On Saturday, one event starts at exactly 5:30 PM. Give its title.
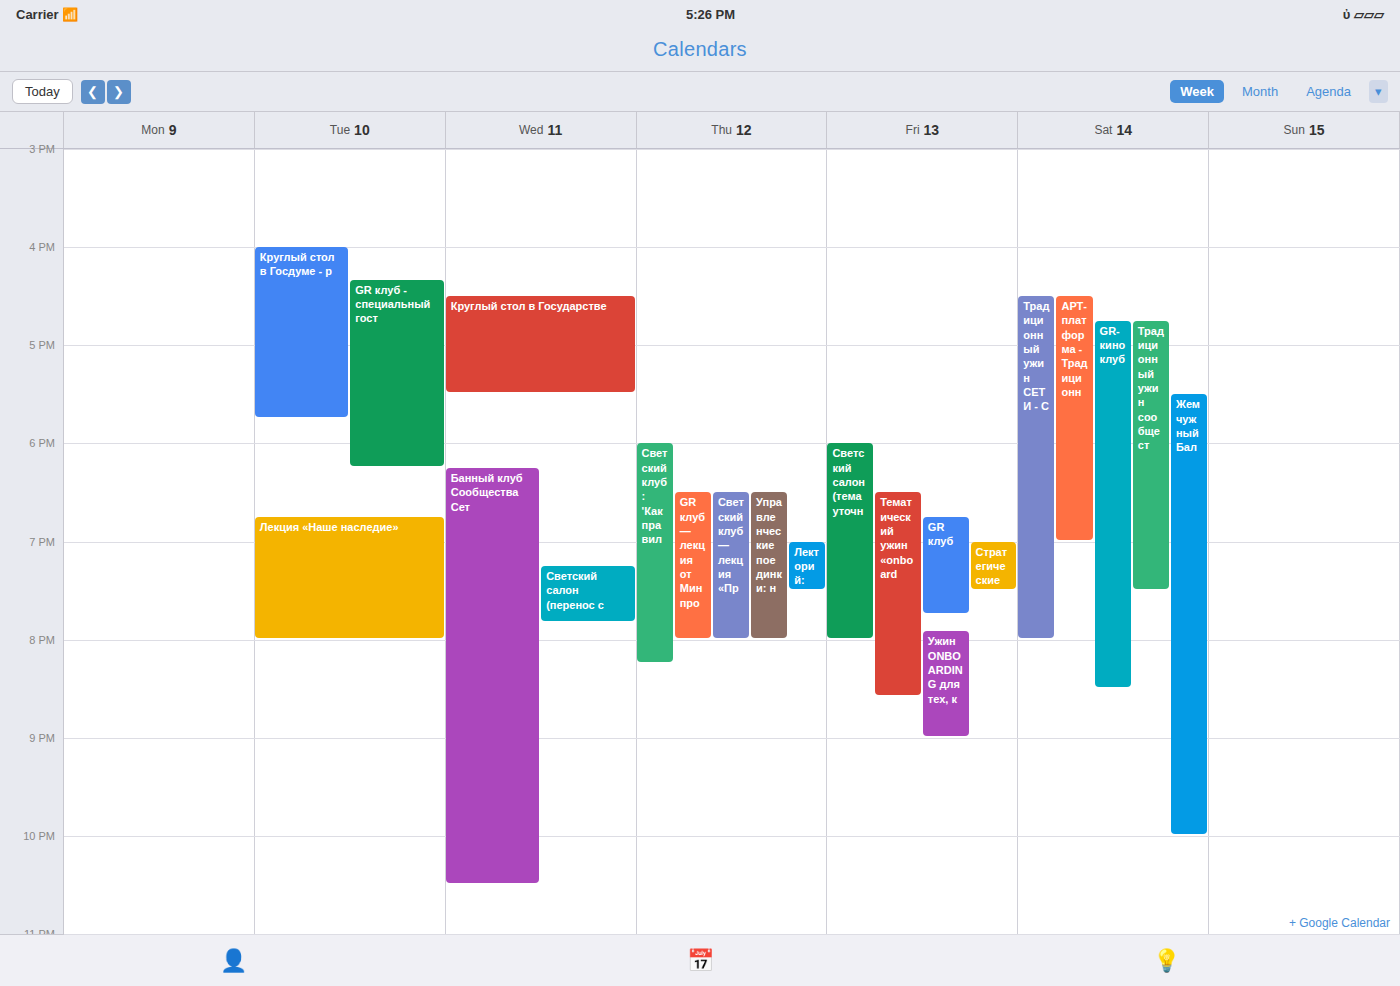
"Жемчужный Бал"